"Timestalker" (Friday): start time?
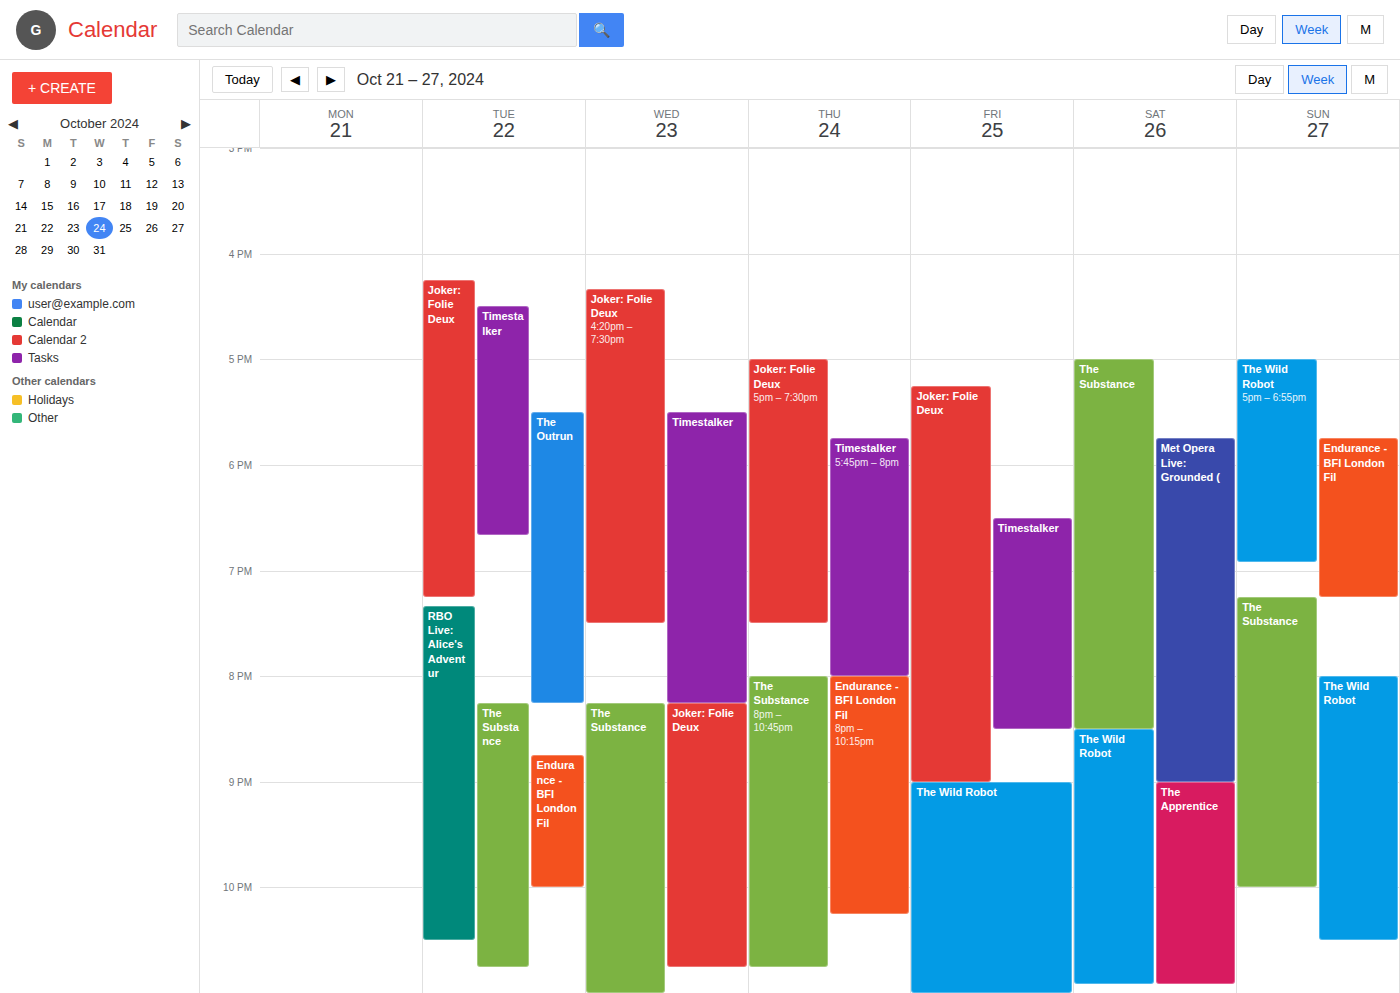
6:30 PM